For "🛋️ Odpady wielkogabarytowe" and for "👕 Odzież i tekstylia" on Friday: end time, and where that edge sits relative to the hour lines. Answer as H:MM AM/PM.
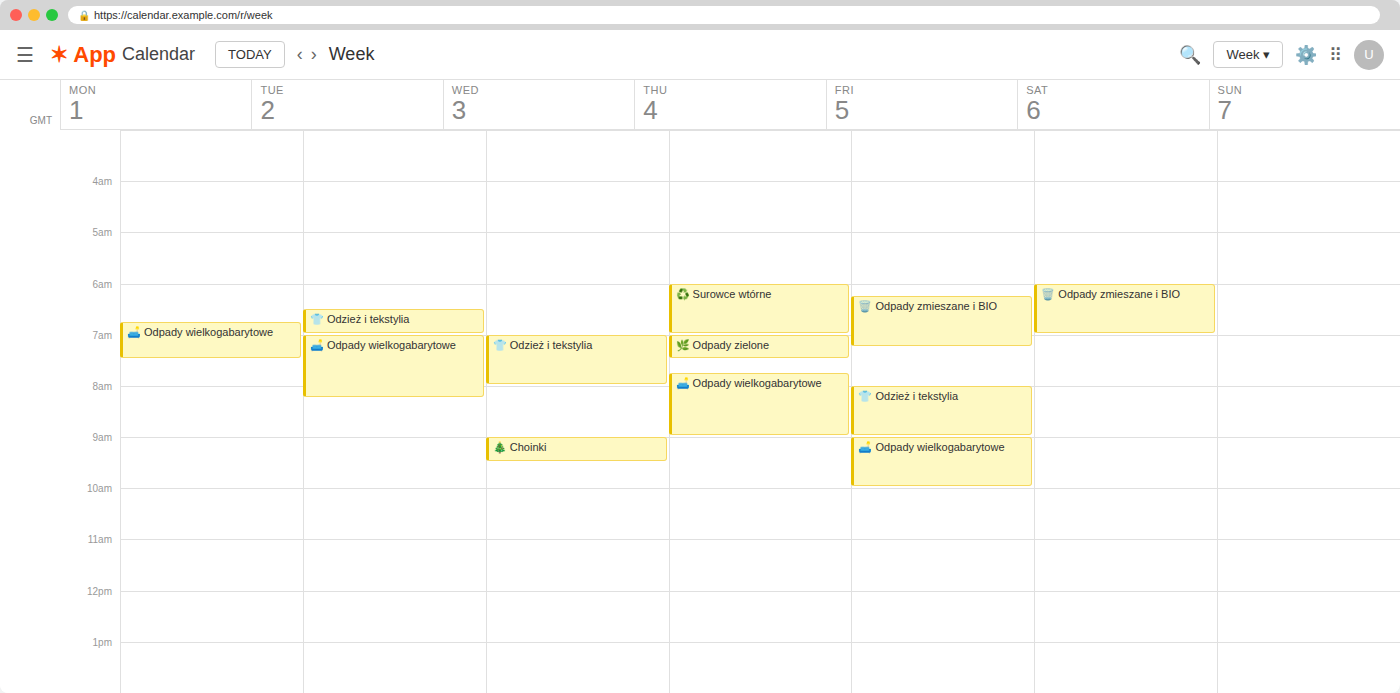
"🛋️ Odpady wielkogabarytowe": 10:00 AM, exactly on the 10 AM line. "👕 Odzież i tekstylia": 9:00 AM, exactly on the 9 AM line.